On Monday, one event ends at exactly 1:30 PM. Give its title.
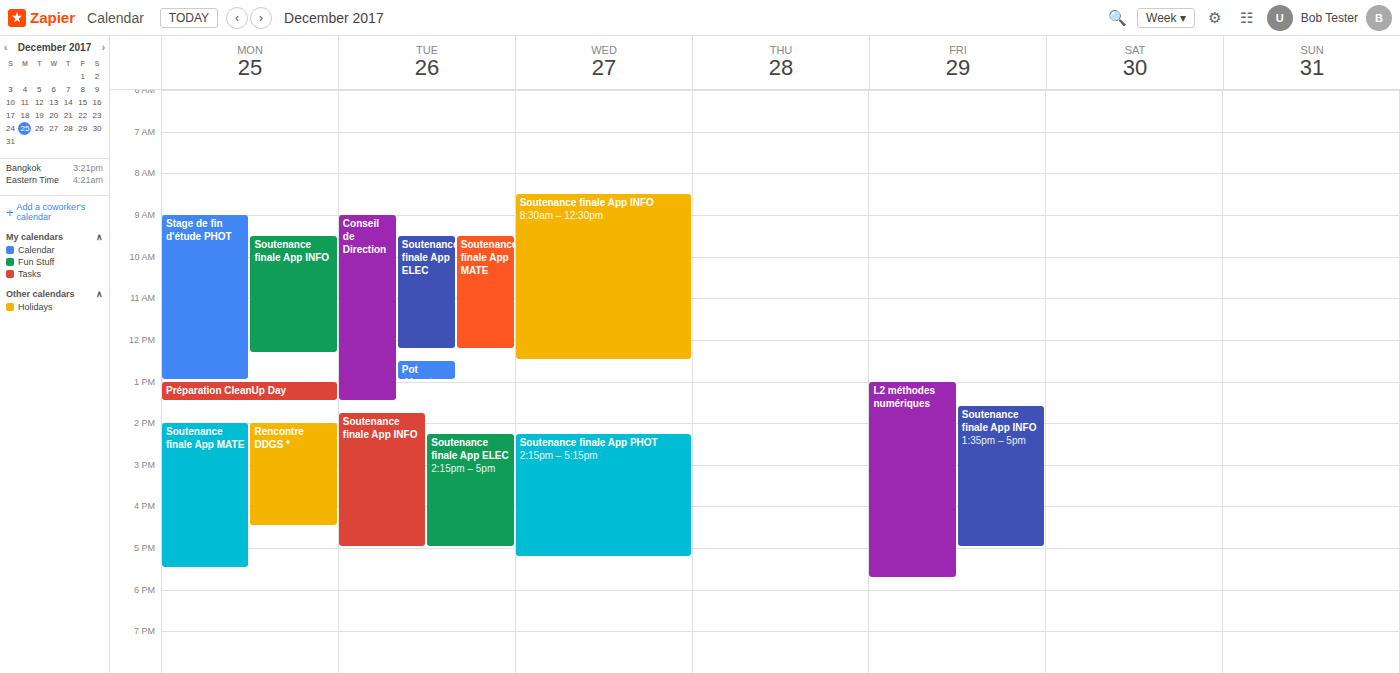
"Préparation CleanUp Day"